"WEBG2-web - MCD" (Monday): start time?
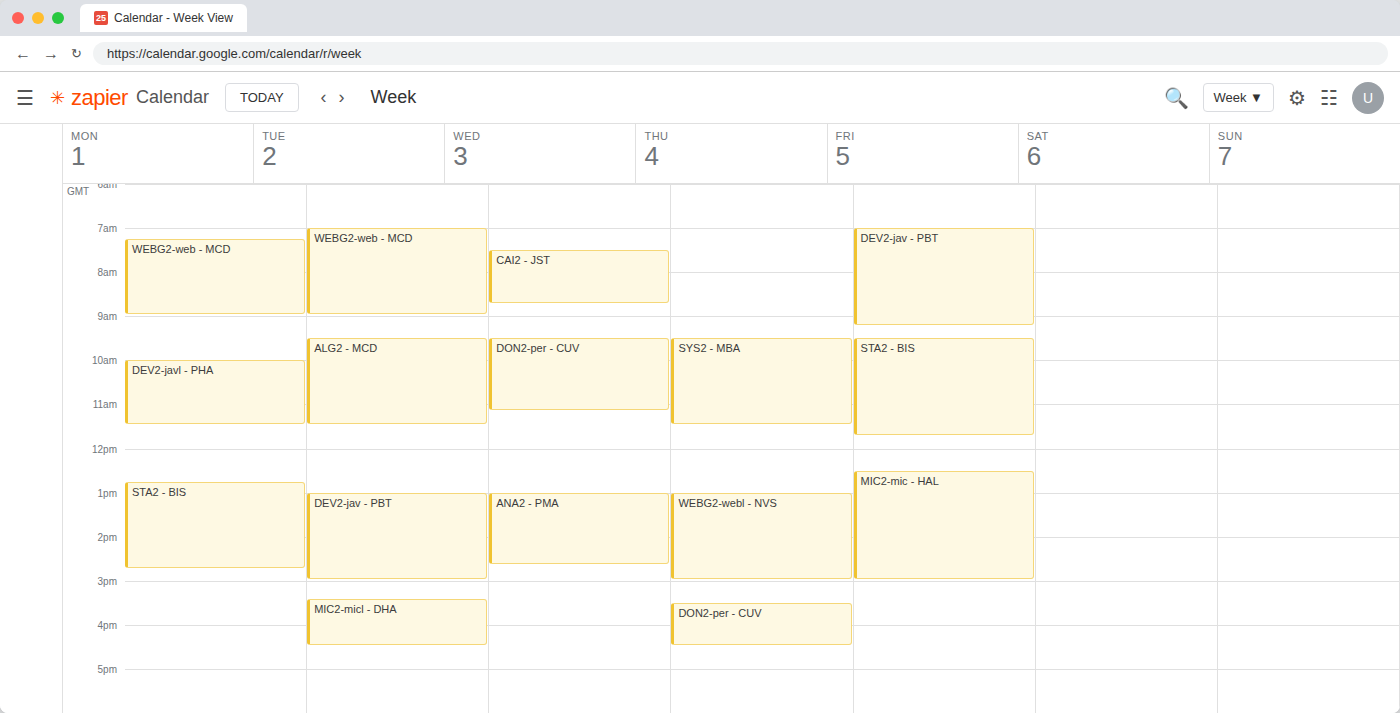
7:15 AM